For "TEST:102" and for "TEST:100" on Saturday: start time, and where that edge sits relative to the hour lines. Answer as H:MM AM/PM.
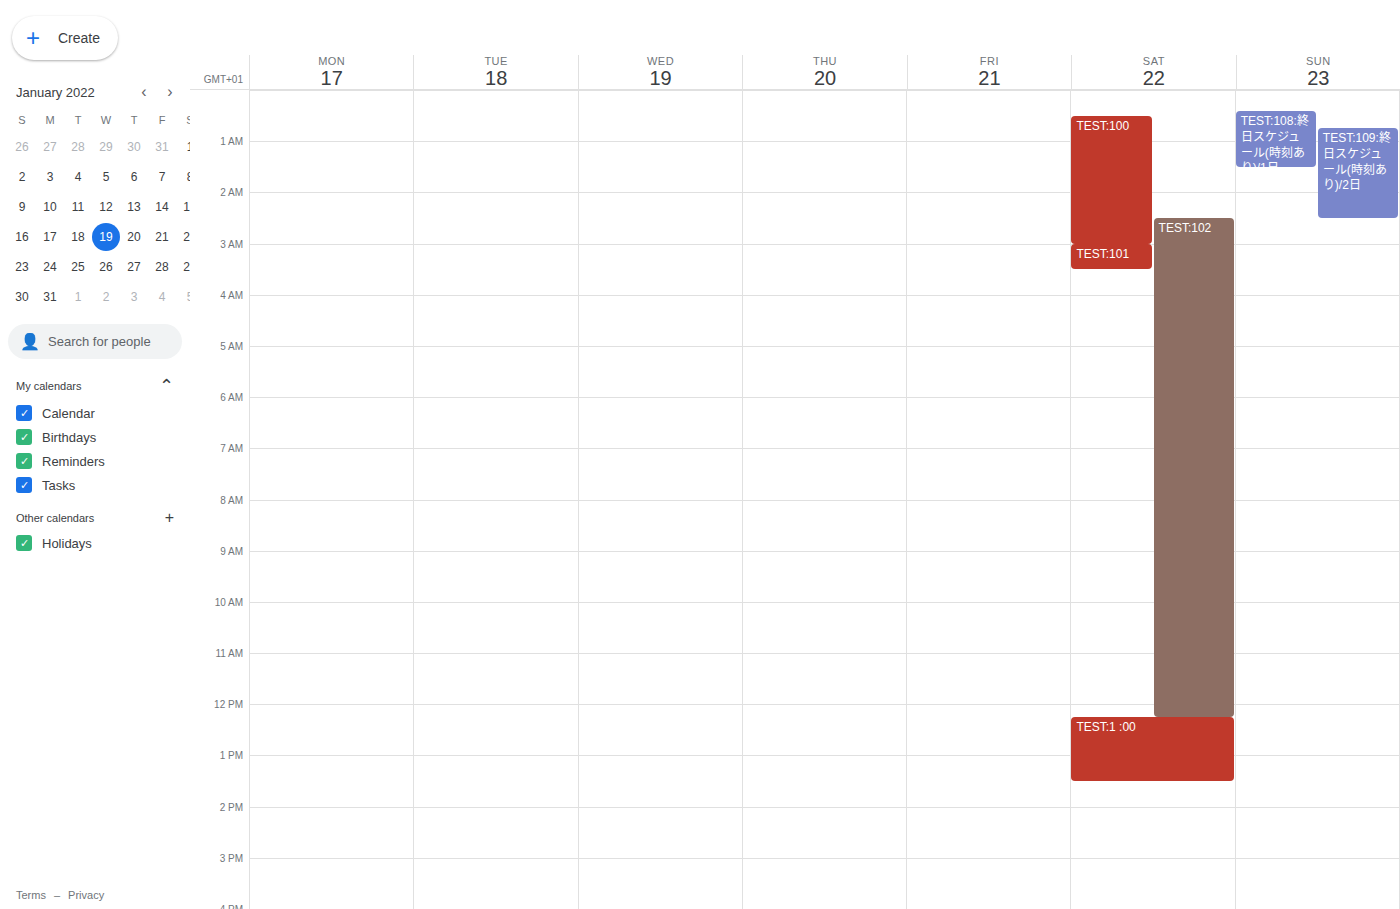
"TEST:102": 2:30 AM, halfway between the 2 AM and 3 AM lines. "TEST:100": 12:30 AM, halfway between the 12 AM and 1 AM lines.